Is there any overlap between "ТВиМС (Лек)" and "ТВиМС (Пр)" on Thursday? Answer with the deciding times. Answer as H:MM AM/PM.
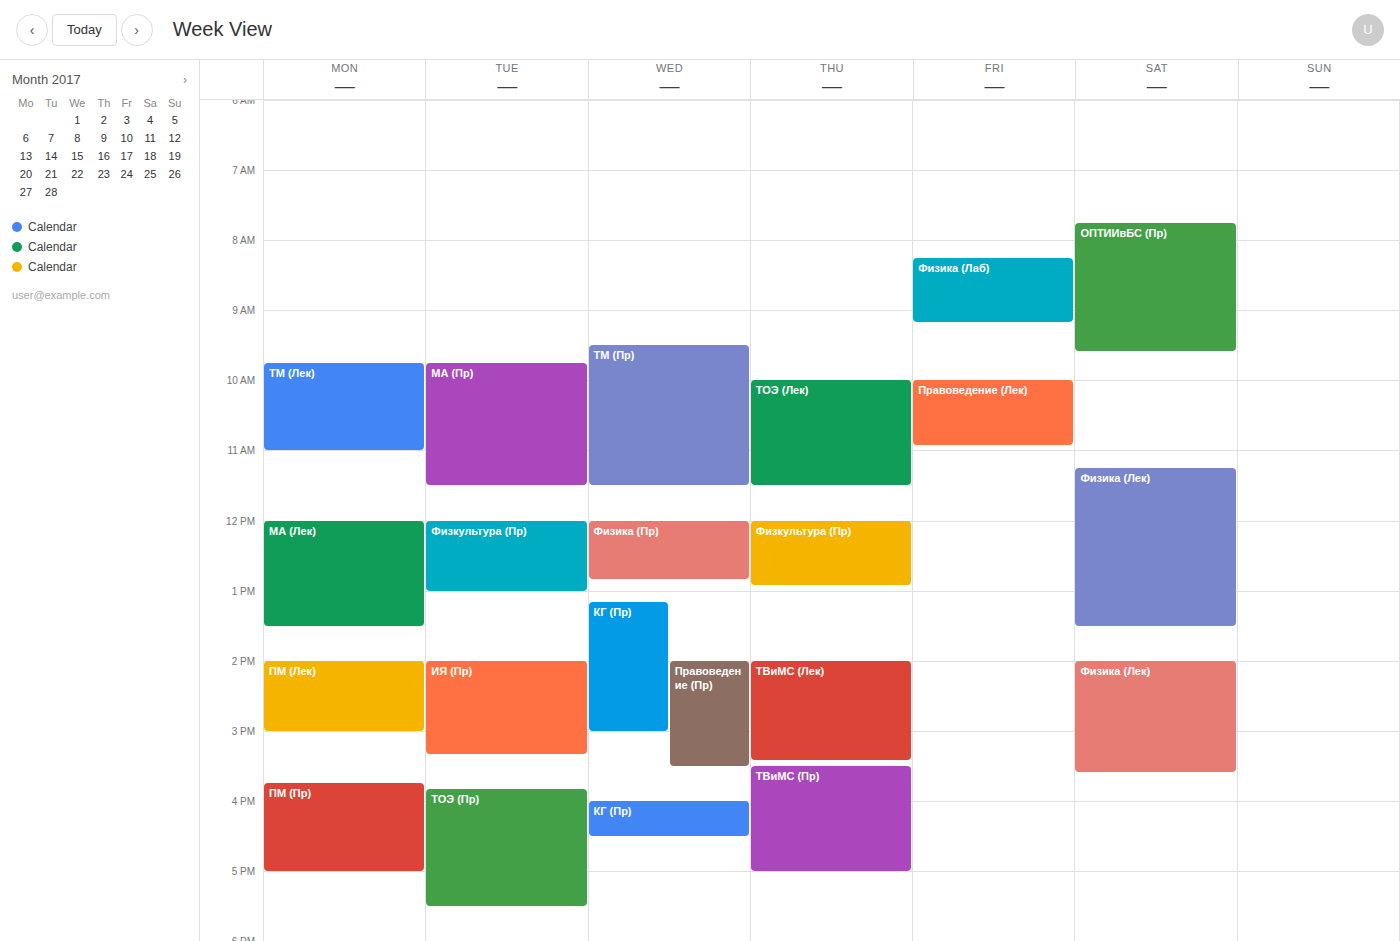
"ТВиМС (Лек)" ends at 3:25 PM and "ТВиМС (Пр)" starts at 3:30 PM -- no overlap.